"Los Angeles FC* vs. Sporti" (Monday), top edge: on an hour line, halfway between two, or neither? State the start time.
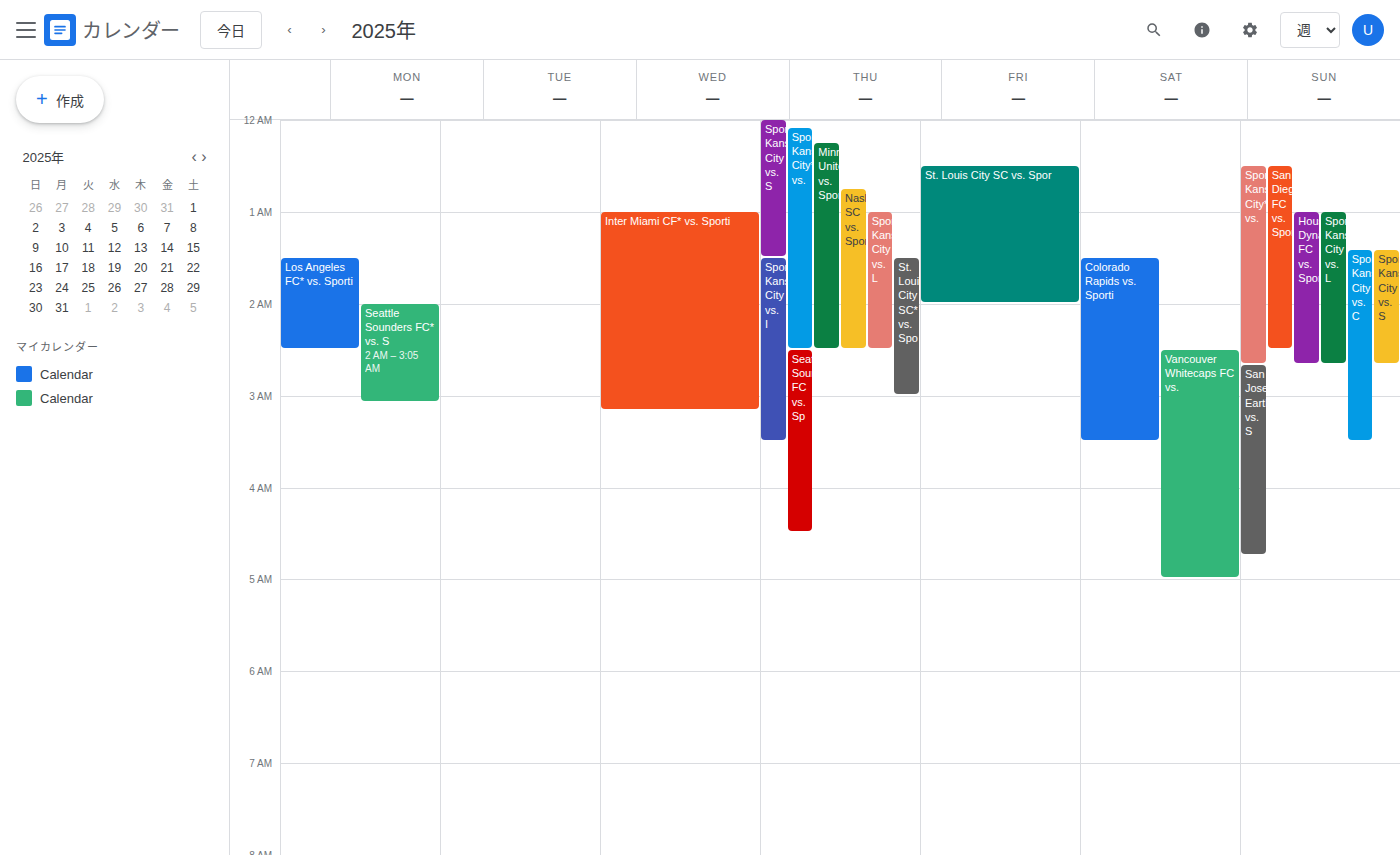
1:30 AM -- halfway between the 1 AM and 2 AM lines.